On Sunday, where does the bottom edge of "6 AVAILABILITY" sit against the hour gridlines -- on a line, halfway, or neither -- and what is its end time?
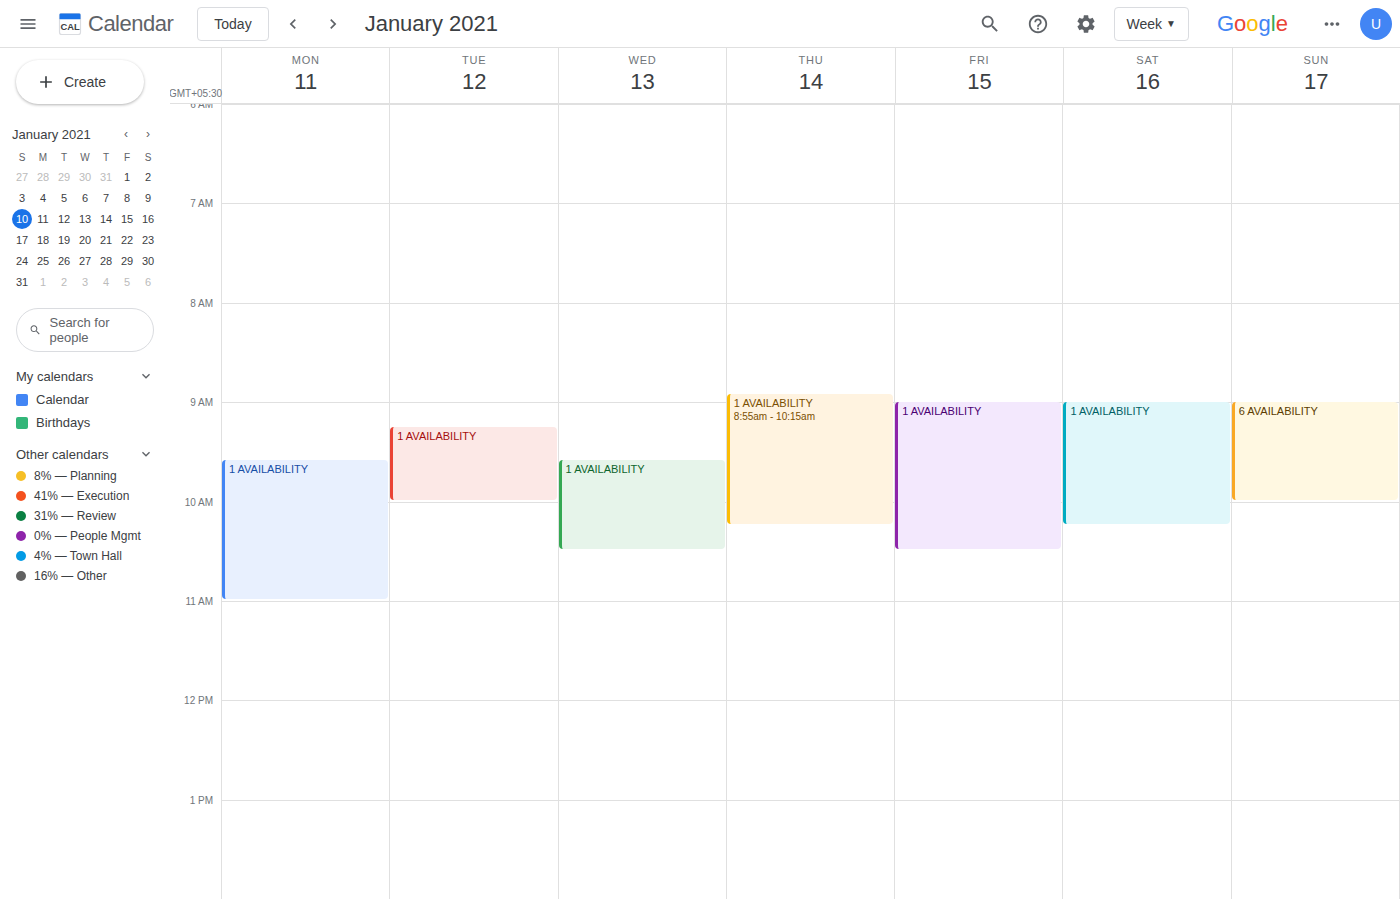
10:00 AM -- exactly on the 10 AM line.